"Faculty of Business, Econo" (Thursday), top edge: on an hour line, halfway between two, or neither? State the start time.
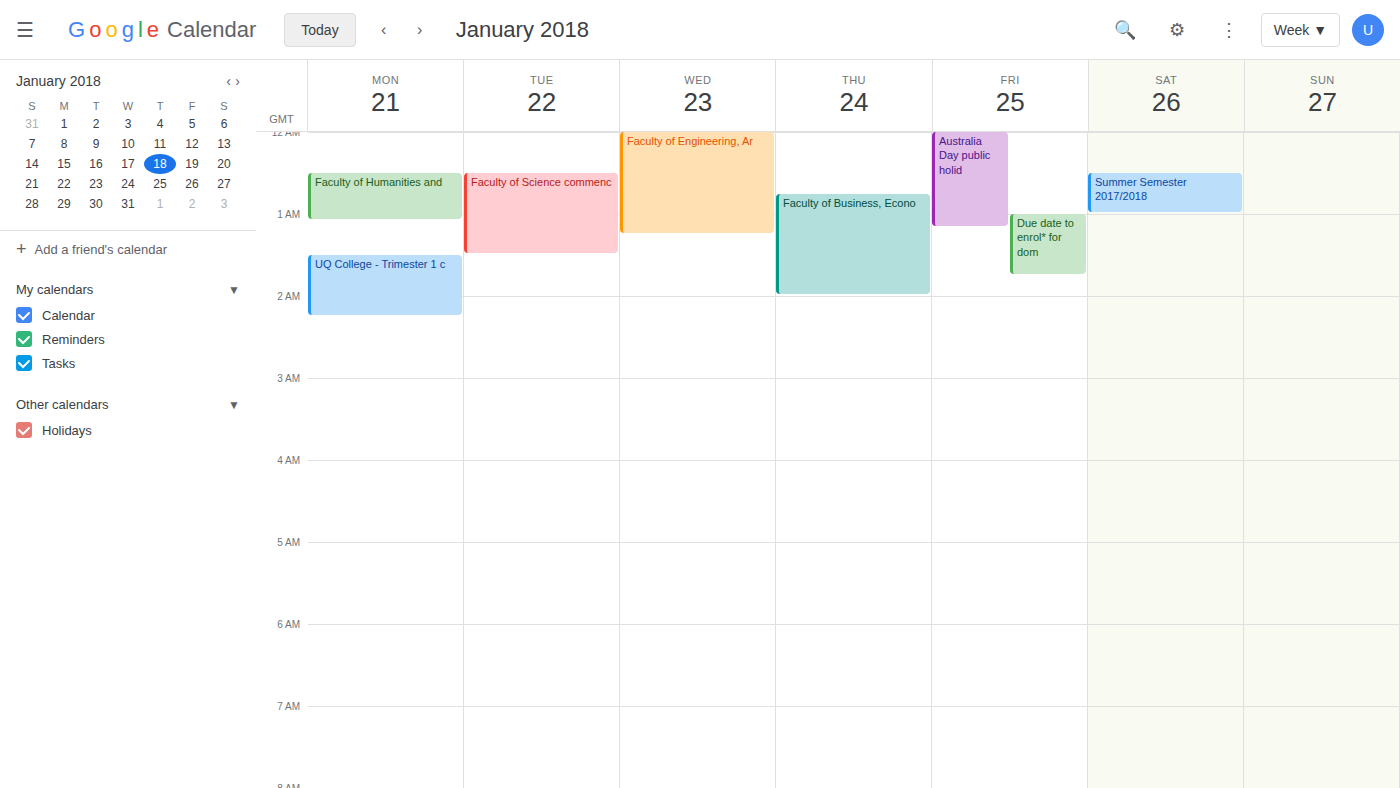
12:45 AM -- neither: three quarters of the way from the 12 AM line to the 1 AM line.